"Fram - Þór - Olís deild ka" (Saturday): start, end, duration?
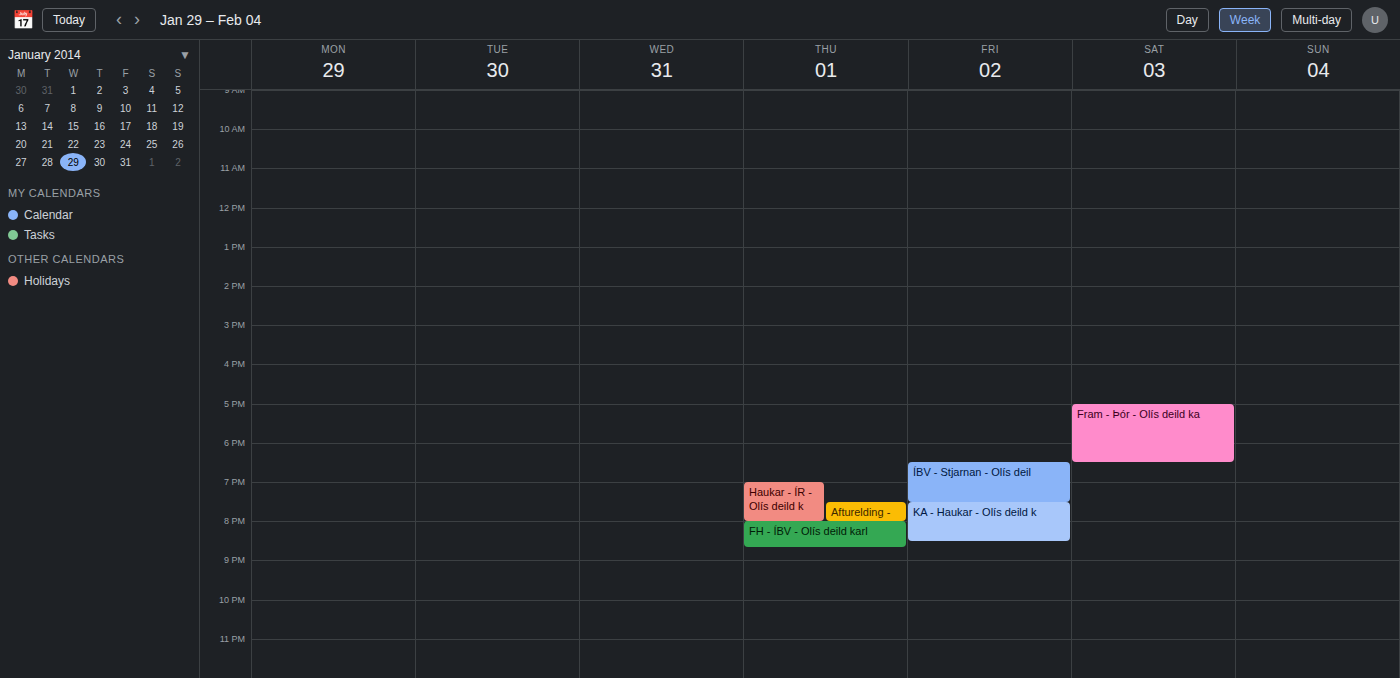
17:00 to 18:30, 1 hour 30 minutes